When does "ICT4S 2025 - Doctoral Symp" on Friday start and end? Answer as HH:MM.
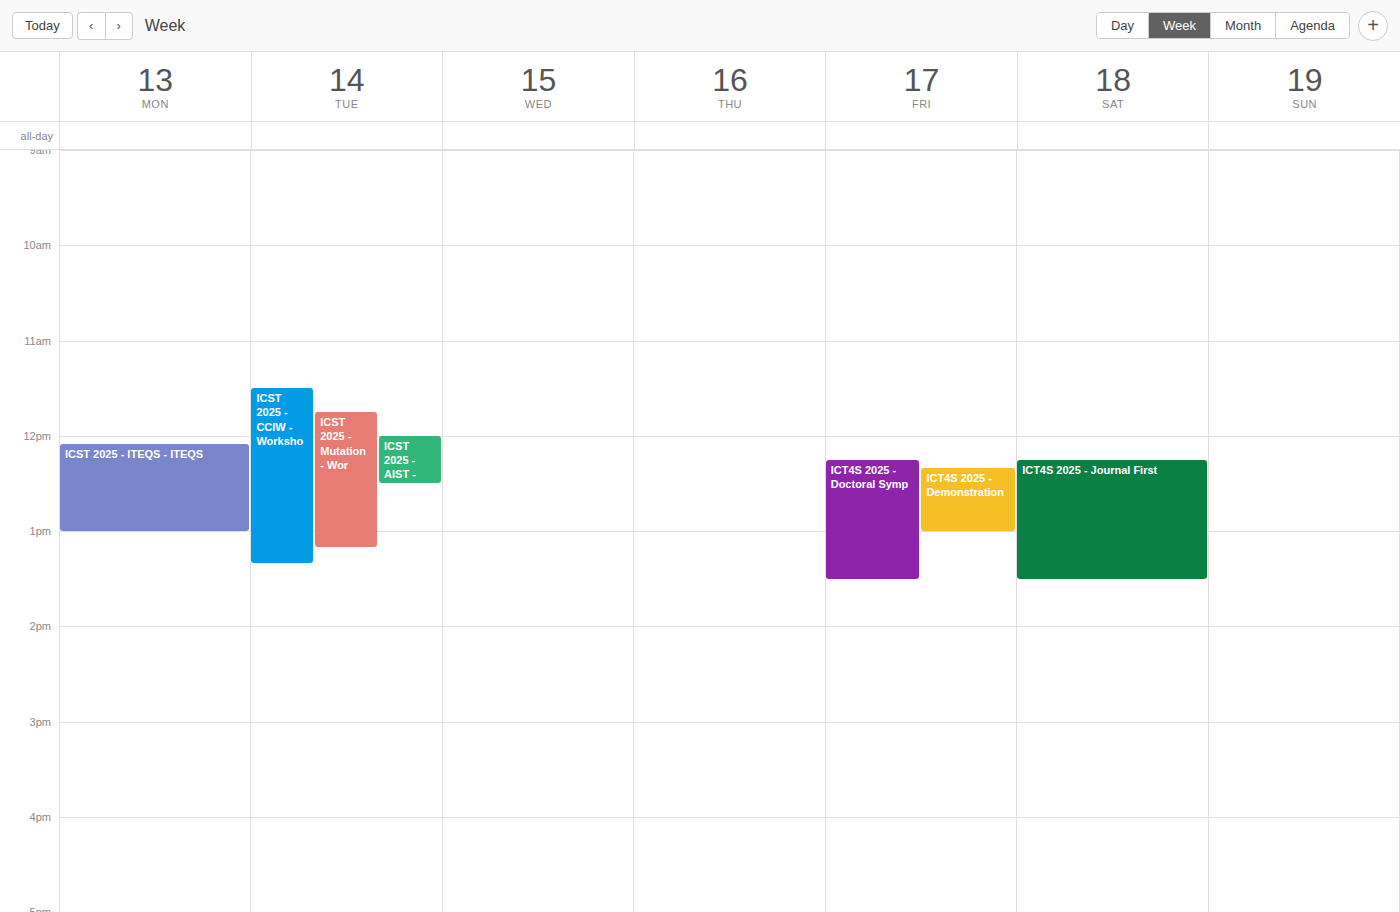
12:15 to 13:30